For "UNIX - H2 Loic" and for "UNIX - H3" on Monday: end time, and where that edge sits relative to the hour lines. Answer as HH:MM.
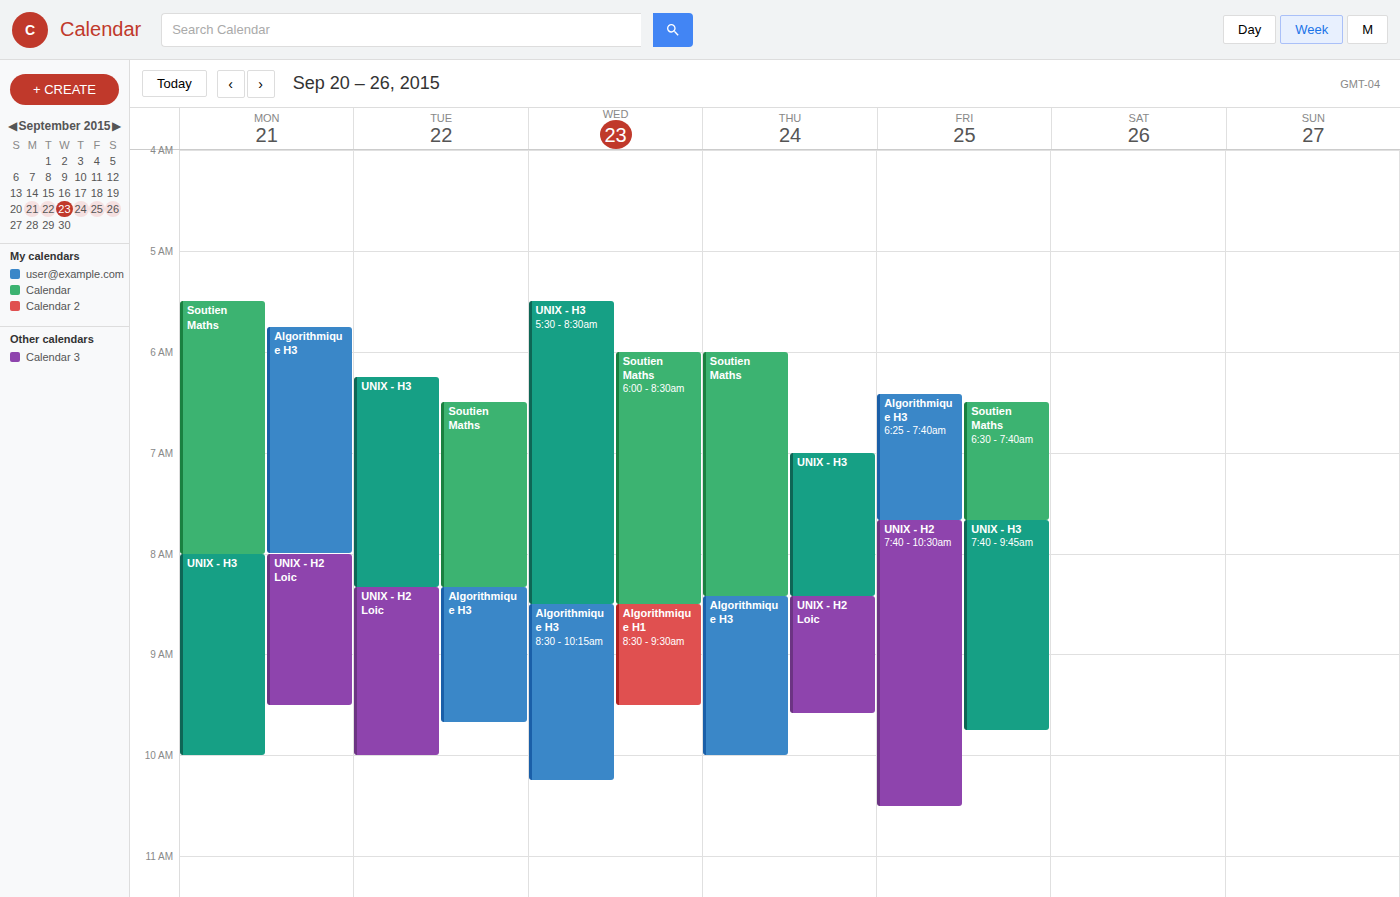
"UNIX - H2 Loic": 09:30, halfway between the 09:00 and 10:00 lines. "UNIX - H3": 10:00, exactly on the 10:00 line.